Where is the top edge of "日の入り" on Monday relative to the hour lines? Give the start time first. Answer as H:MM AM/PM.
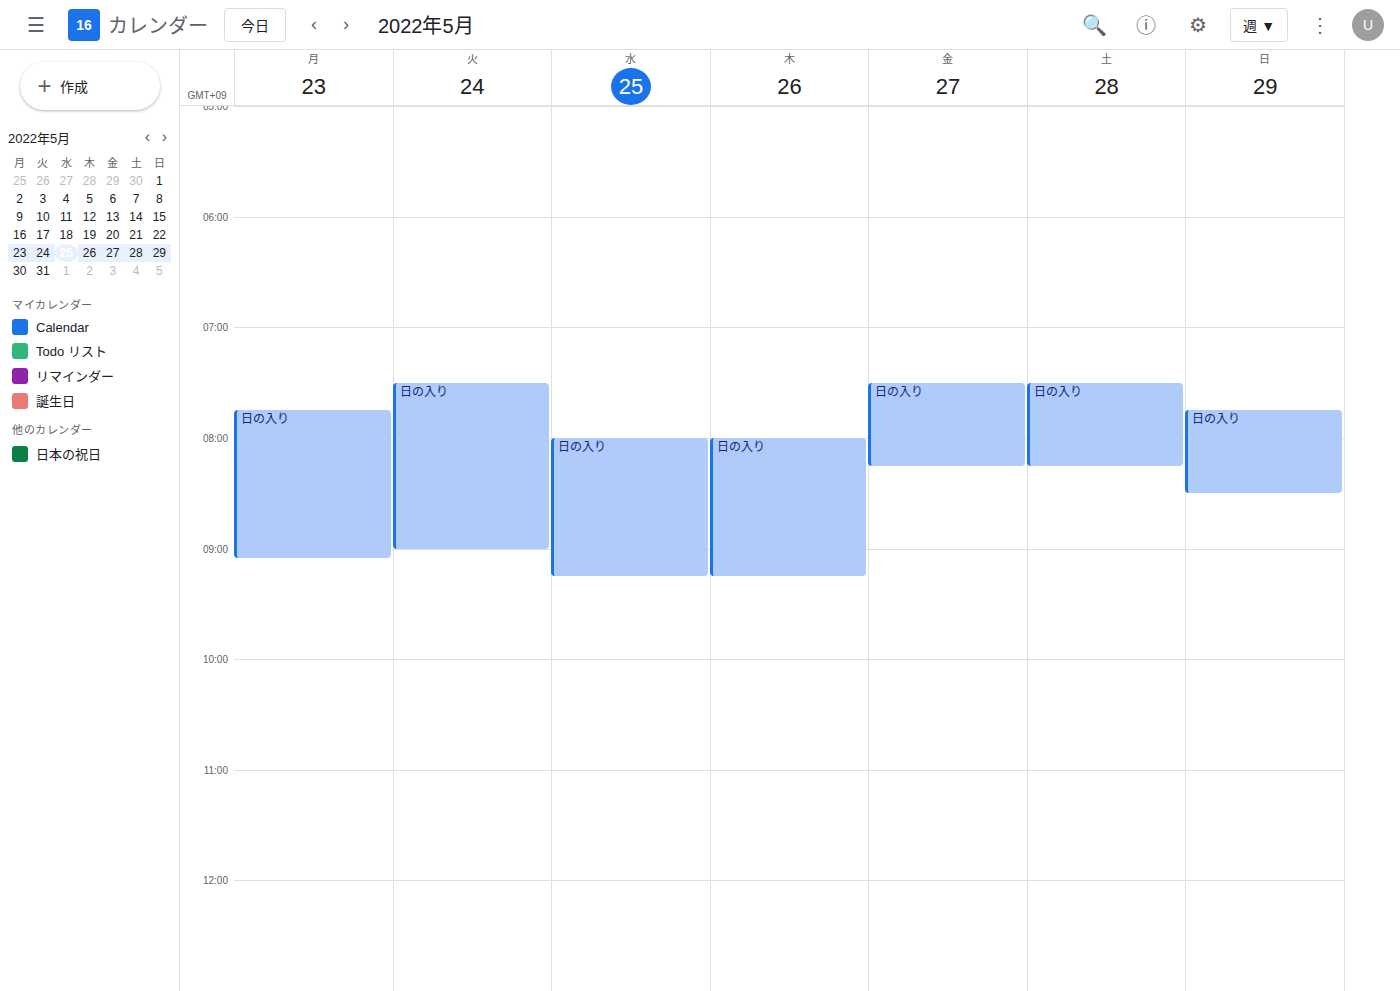
7:45 AM -- neither: three quarters of the way from the 7 AM line to the 8 AM line.